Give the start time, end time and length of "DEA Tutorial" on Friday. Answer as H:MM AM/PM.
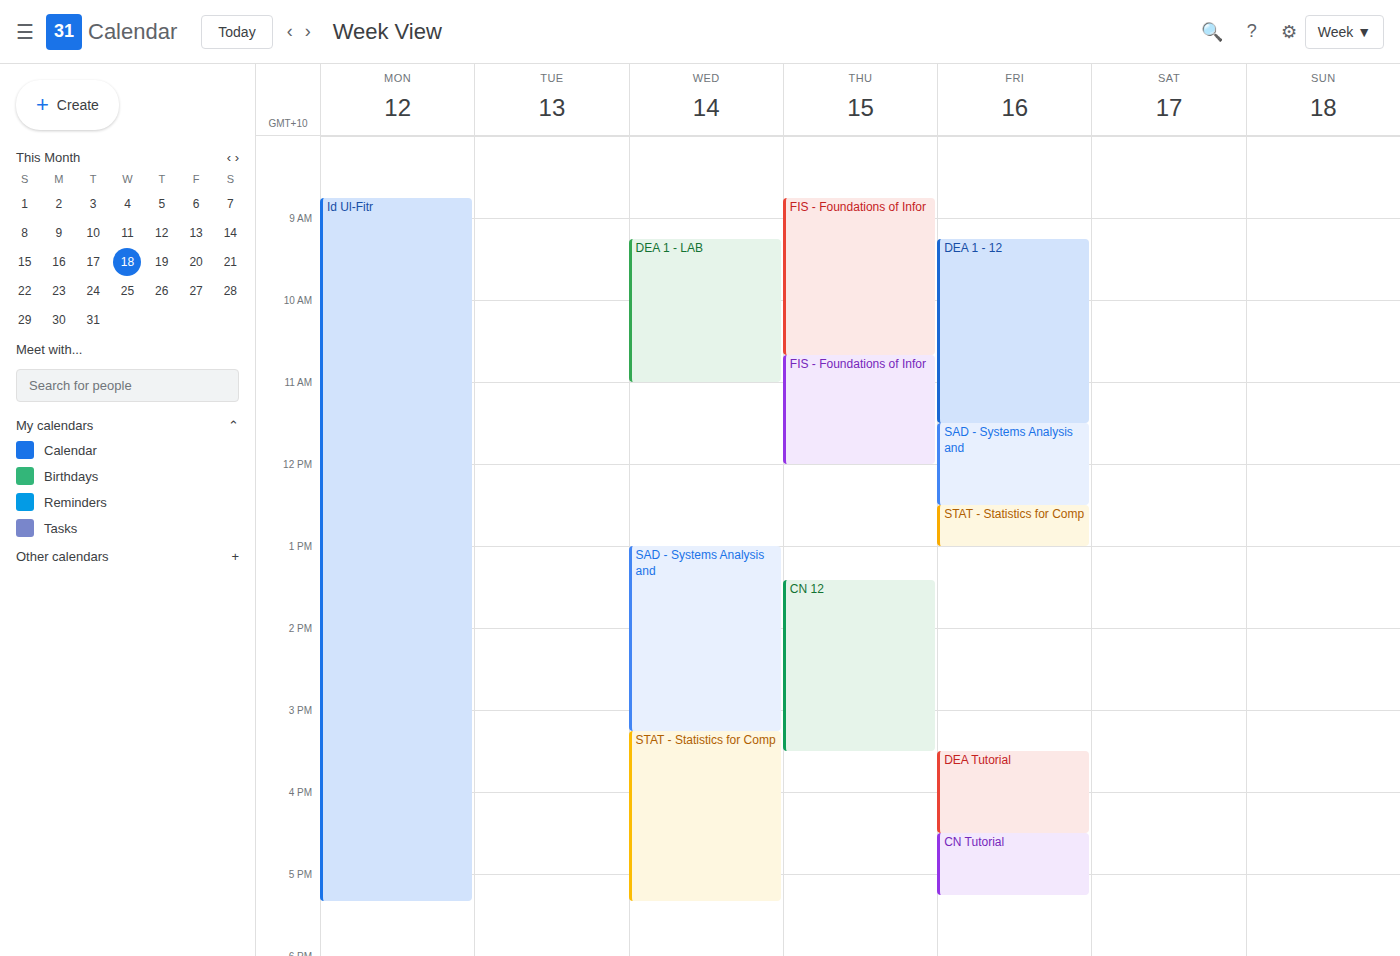
3:30 PM to 4:30 PM, 1 hour